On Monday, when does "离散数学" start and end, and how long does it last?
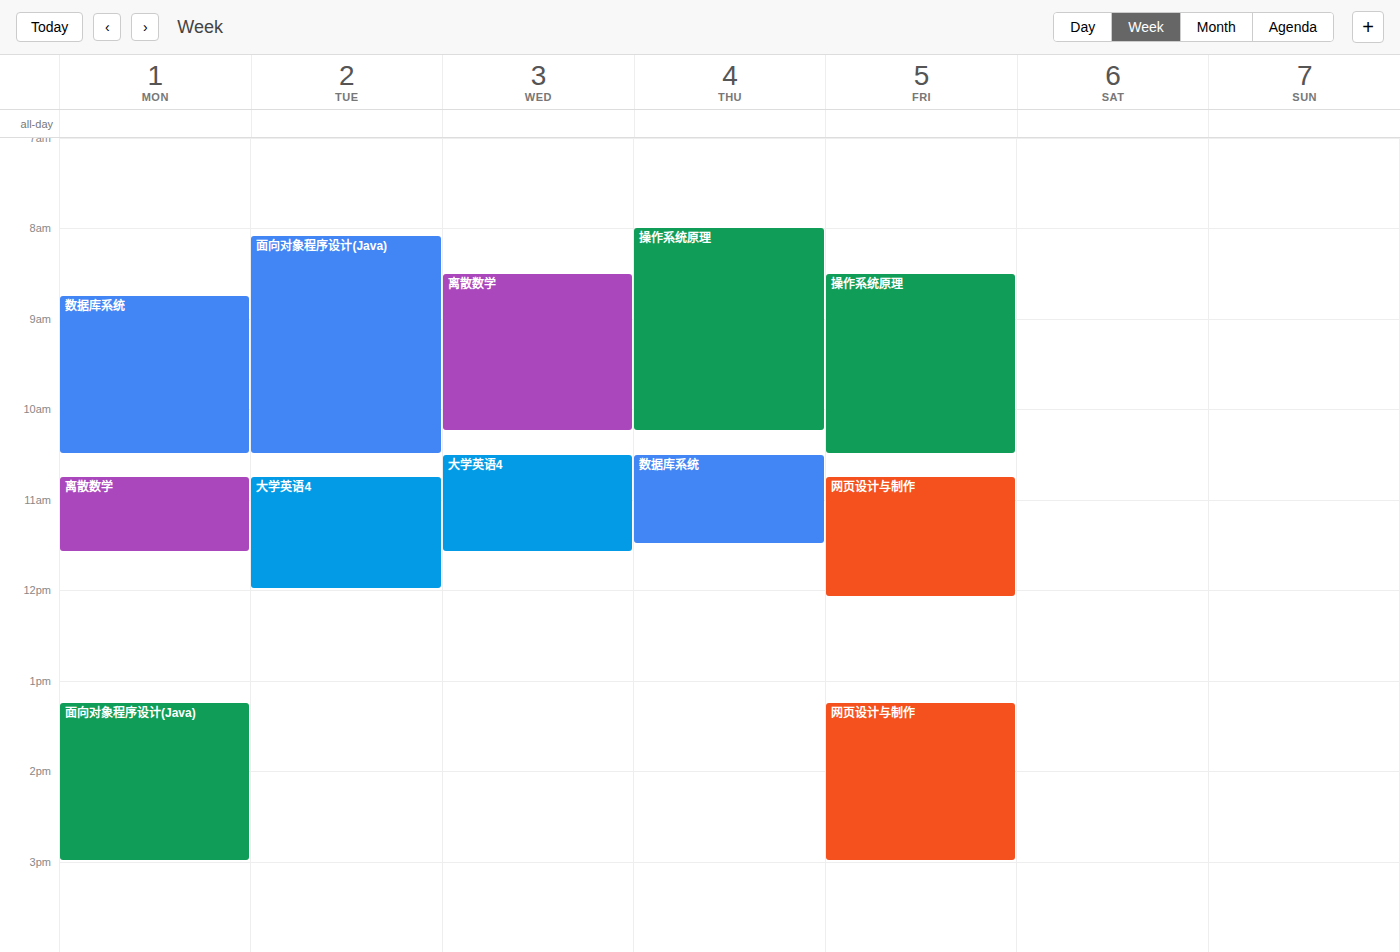
10:45 AM to 11:35 AM, 50 minutes